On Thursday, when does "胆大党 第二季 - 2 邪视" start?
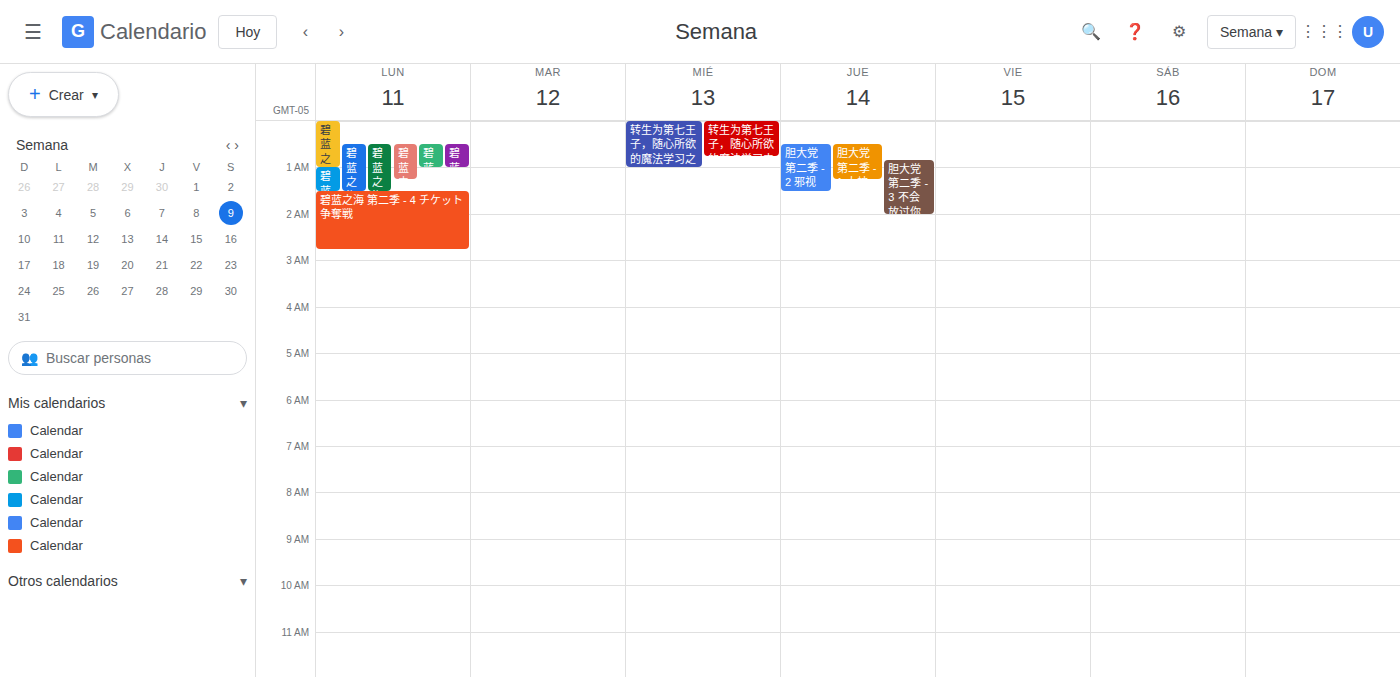
12:30 AM